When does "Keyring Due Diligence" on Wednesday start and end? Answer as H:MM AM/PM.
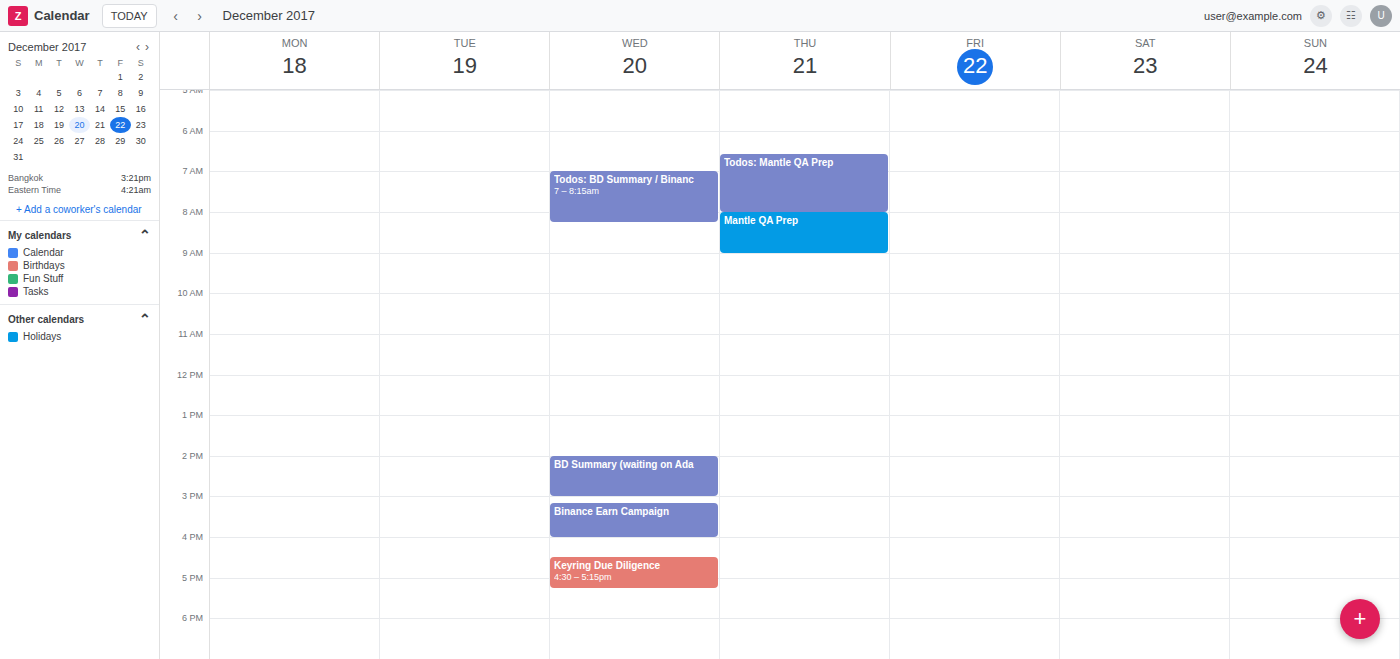
4:30 PM to 5:15 PM